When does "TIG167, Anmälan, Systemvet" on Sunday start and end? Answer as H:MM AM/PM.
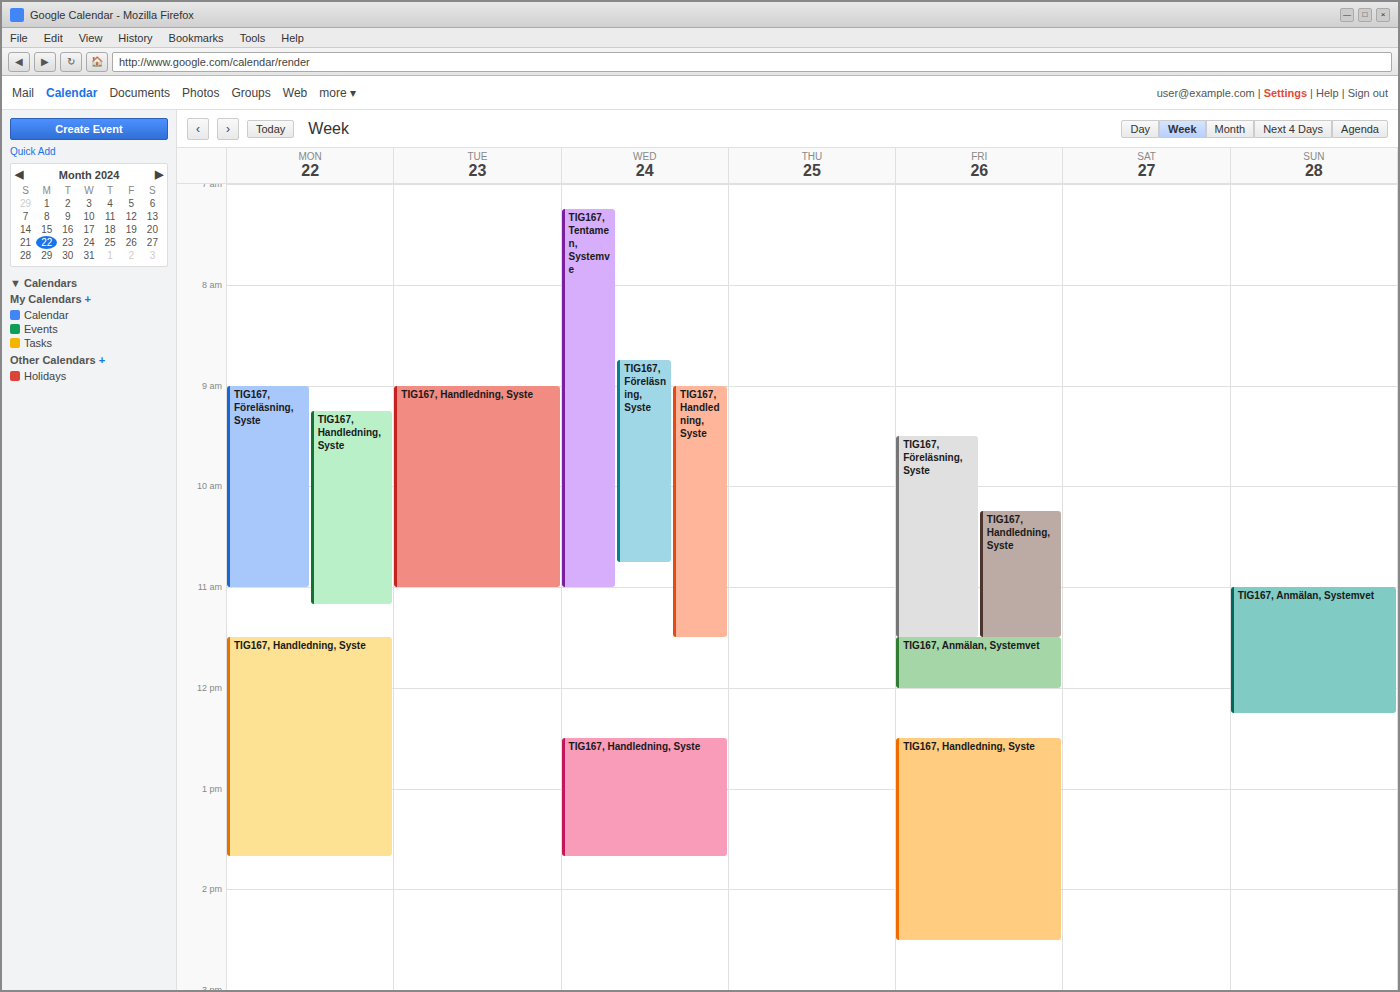
11:00 AM to 12:15 PM